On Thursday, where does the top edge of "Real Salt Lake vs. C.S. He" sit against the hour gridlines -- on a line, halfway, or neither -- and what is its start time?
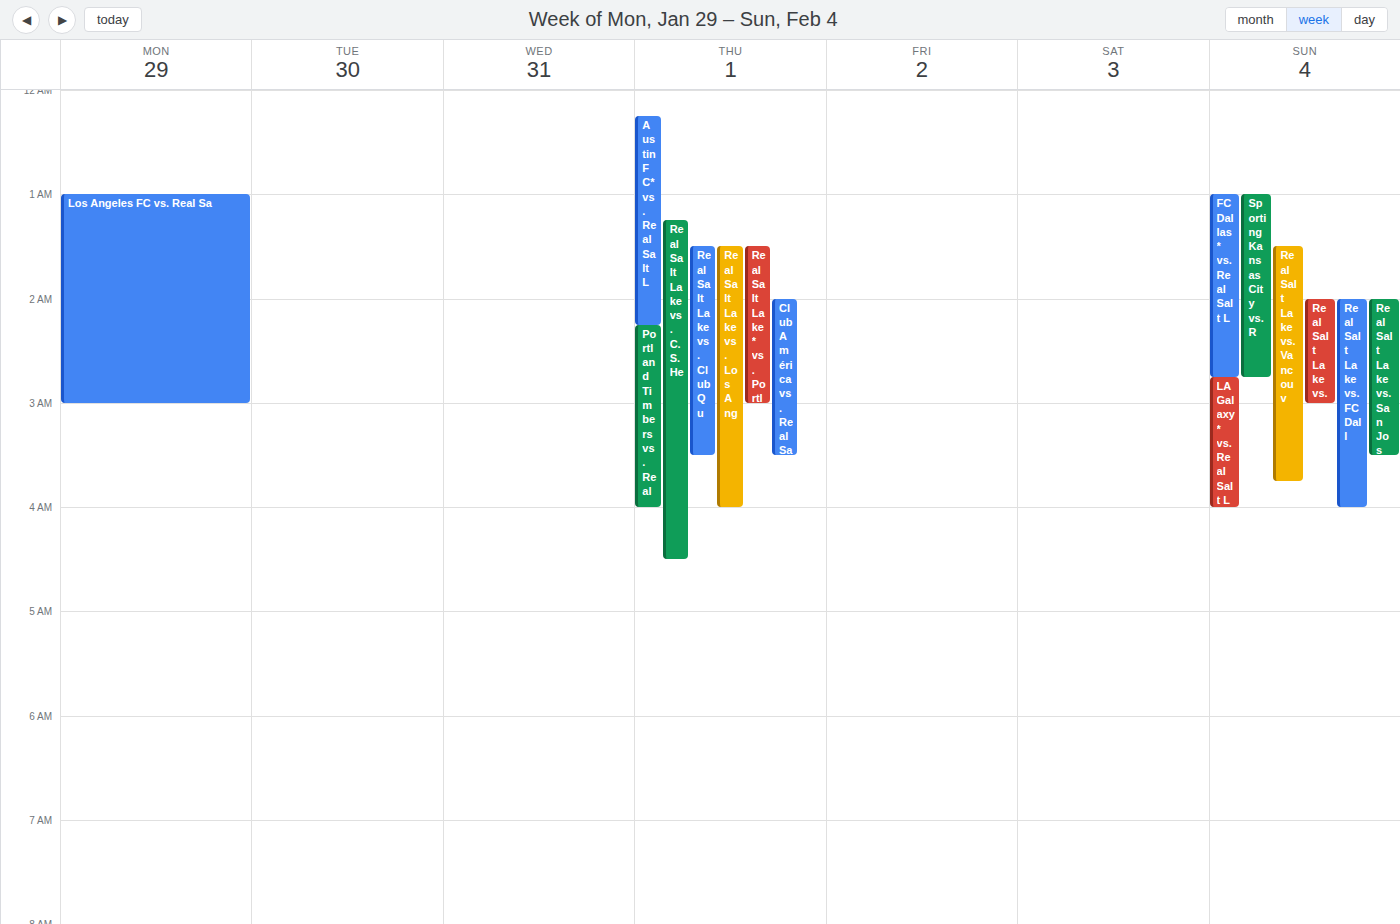
1:15 AM -- neither: a quarter of the way from the 1 AM line to the 2 AM line.